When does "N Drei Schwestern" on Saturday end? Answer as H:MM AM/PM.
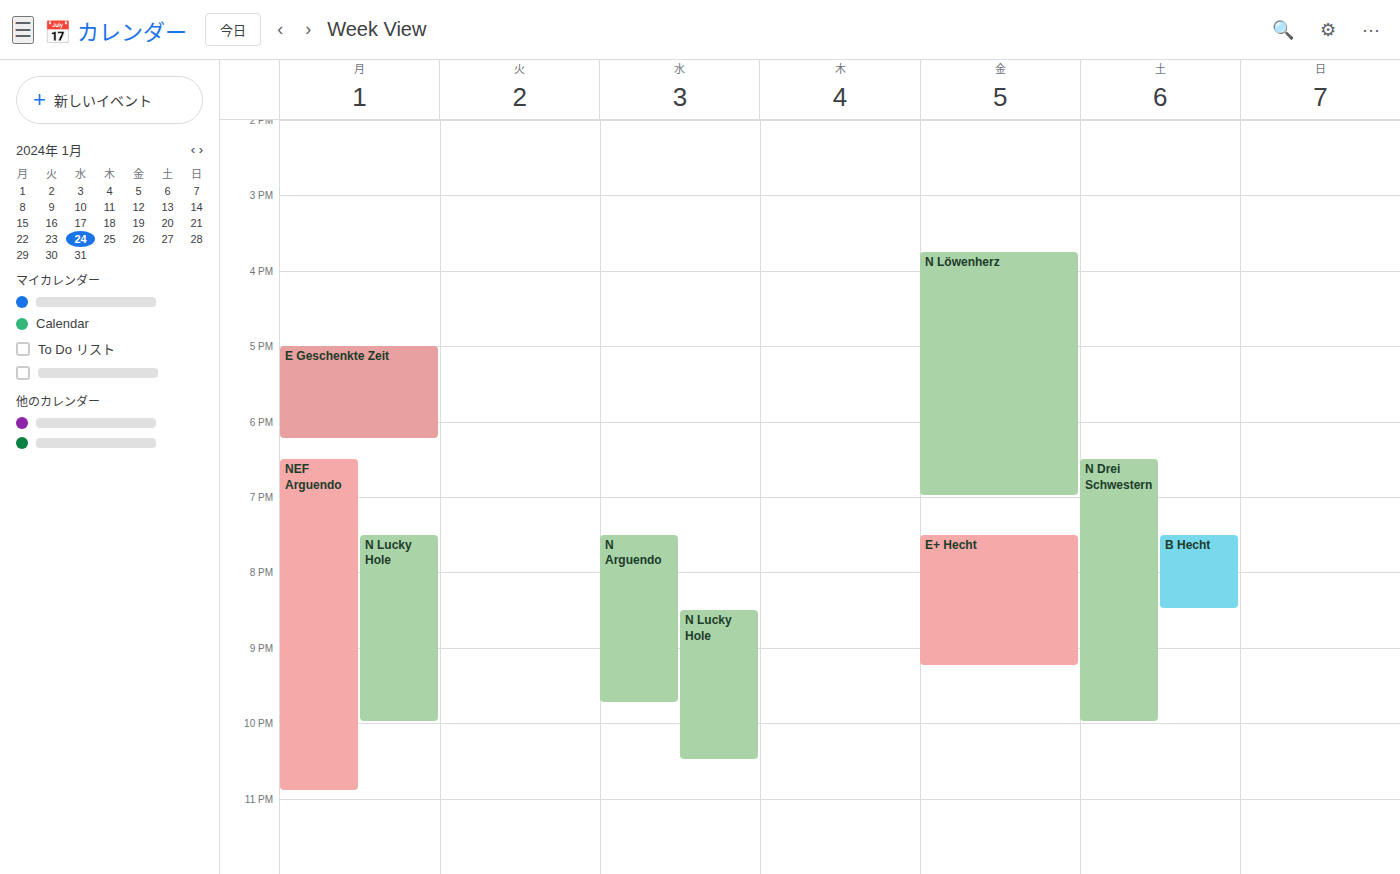
10:00 PM